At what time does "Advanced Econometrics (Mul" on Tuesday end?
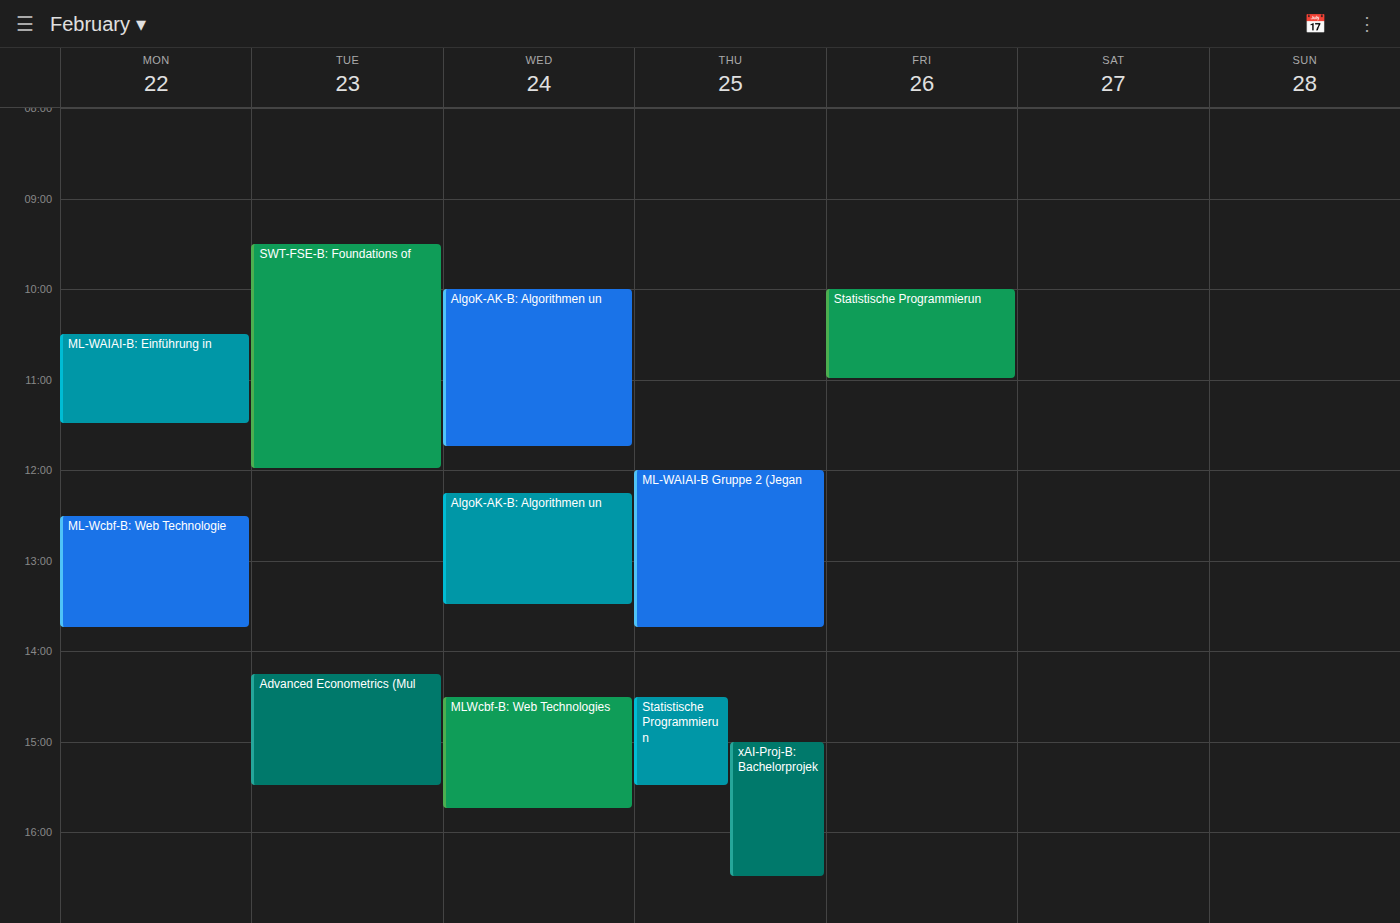
15:30